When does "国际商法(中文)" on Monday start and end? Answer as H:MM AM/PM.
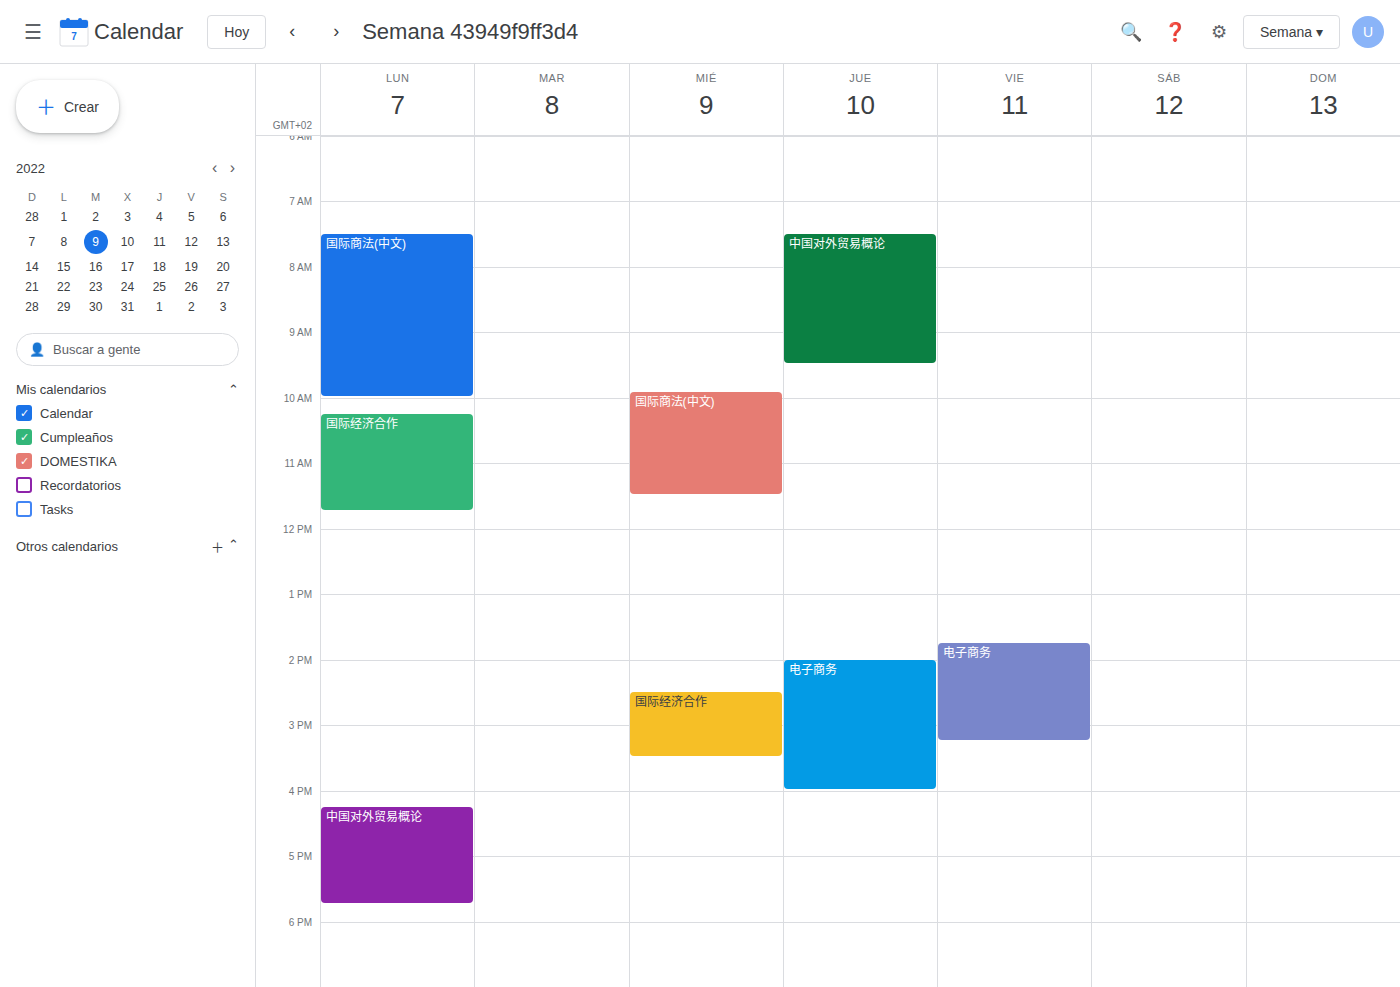
7:30 AM to 10:00 AM